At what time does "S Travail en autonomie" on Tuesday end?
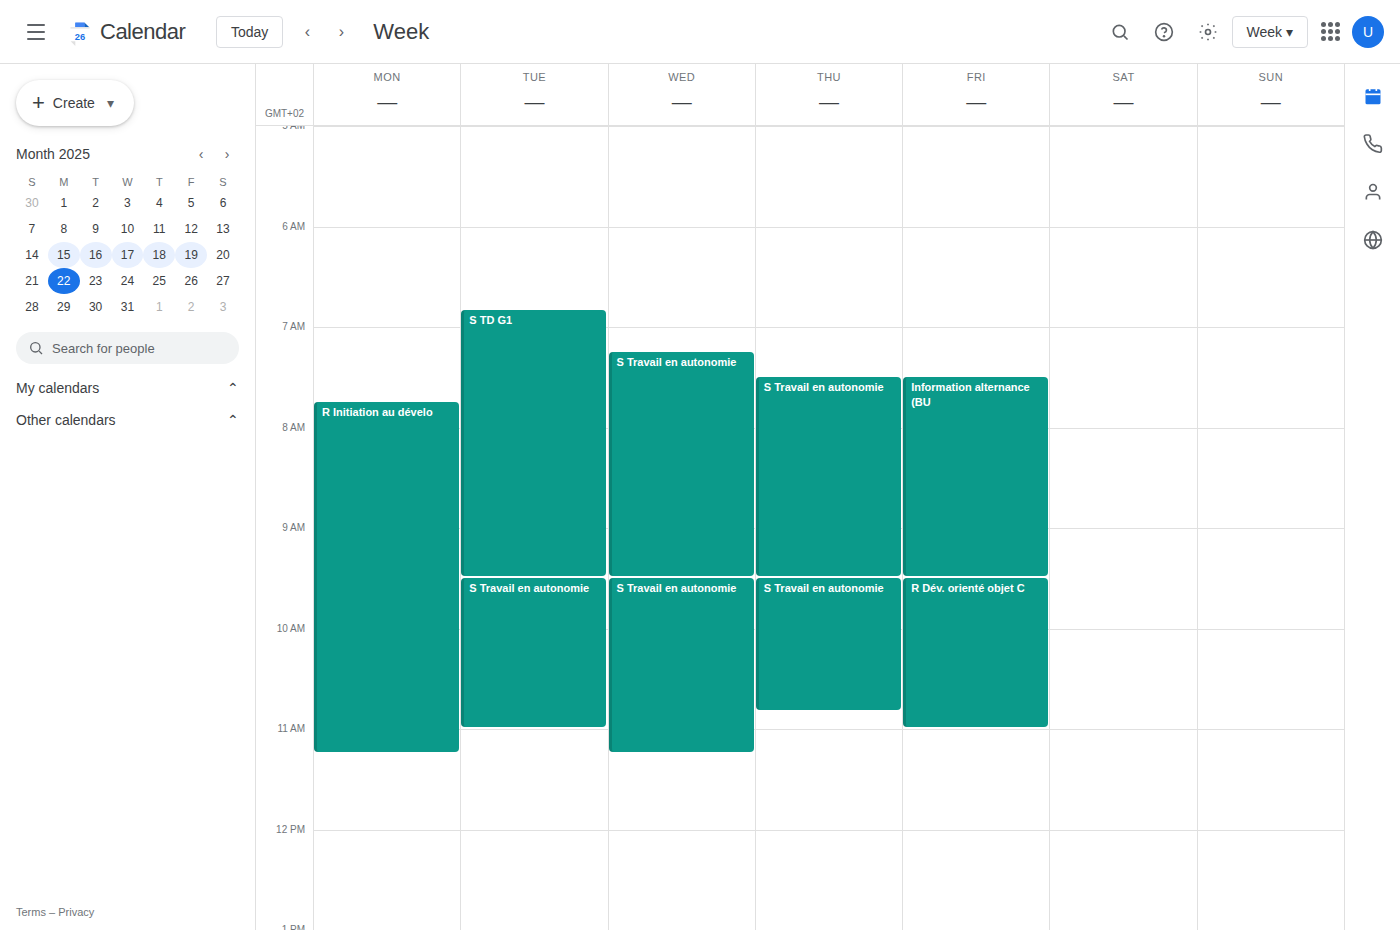
11:00 AM